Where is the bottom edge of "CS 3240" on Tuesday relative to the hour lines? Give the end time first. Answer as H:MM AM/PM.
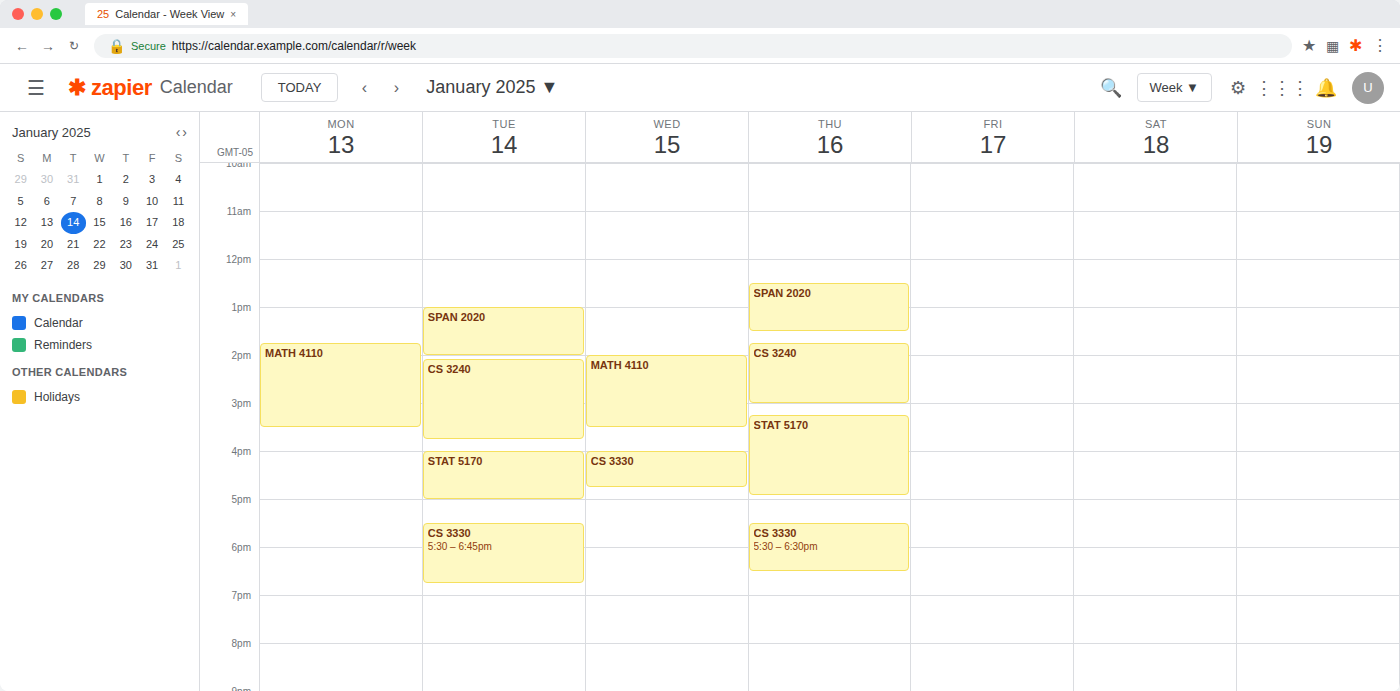
3:45 PM -- neither: three quarters of the way from the 3 PM line to the 4 PM line.